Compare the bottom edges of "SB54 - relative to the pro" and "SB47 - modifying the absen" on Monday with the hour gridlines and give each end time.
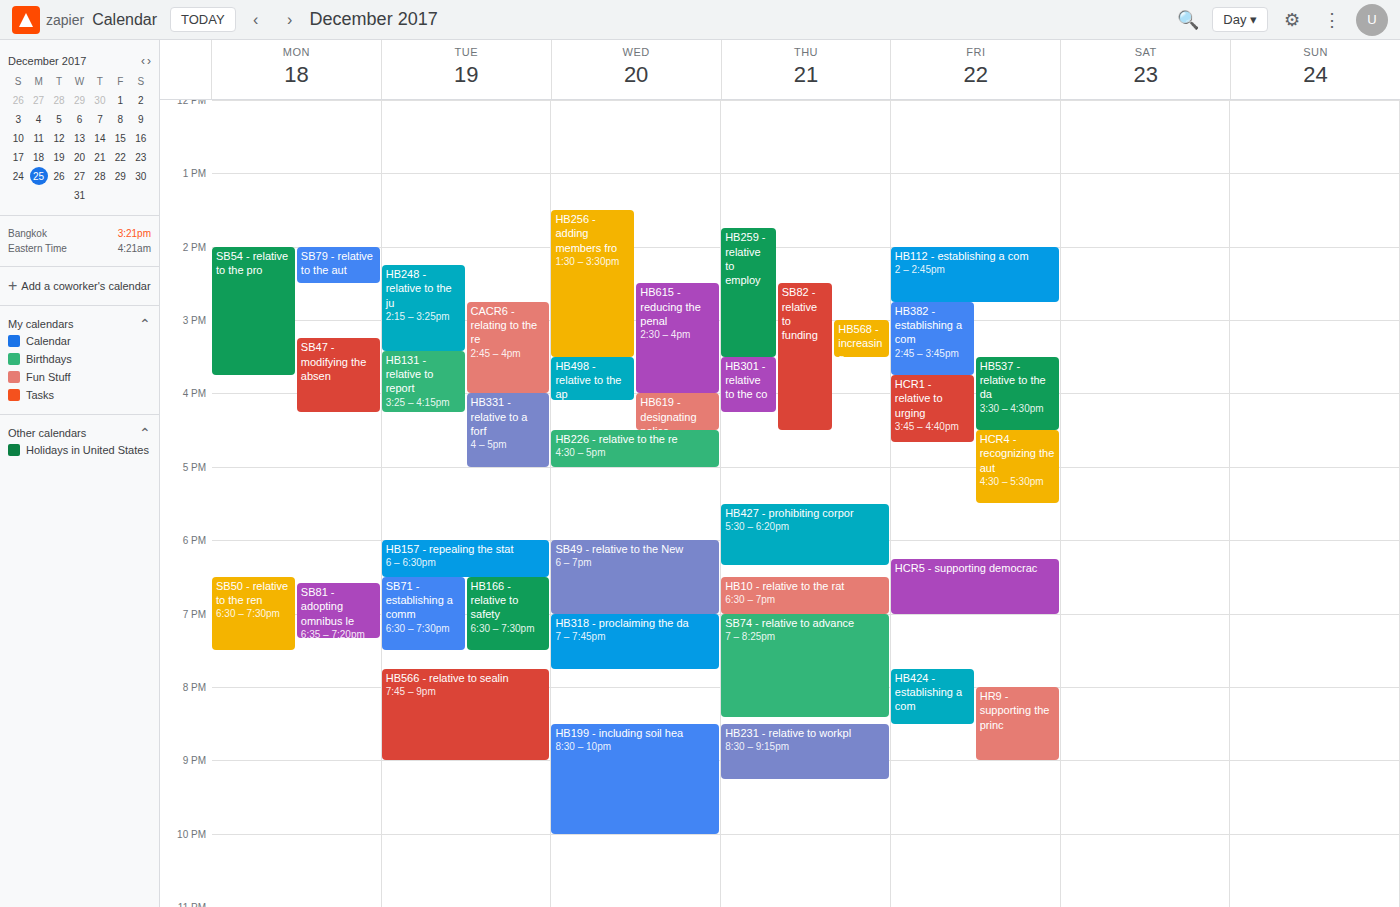
"SB54 - relative to the pro": 3:45 PM, neither: three quarters of the way from the 3 PM line to the 4 PM line. "SB47 - modifying the absen": 4:15 PM, neither: a quarter of the way from the 4 PM line to the 5 PM line.